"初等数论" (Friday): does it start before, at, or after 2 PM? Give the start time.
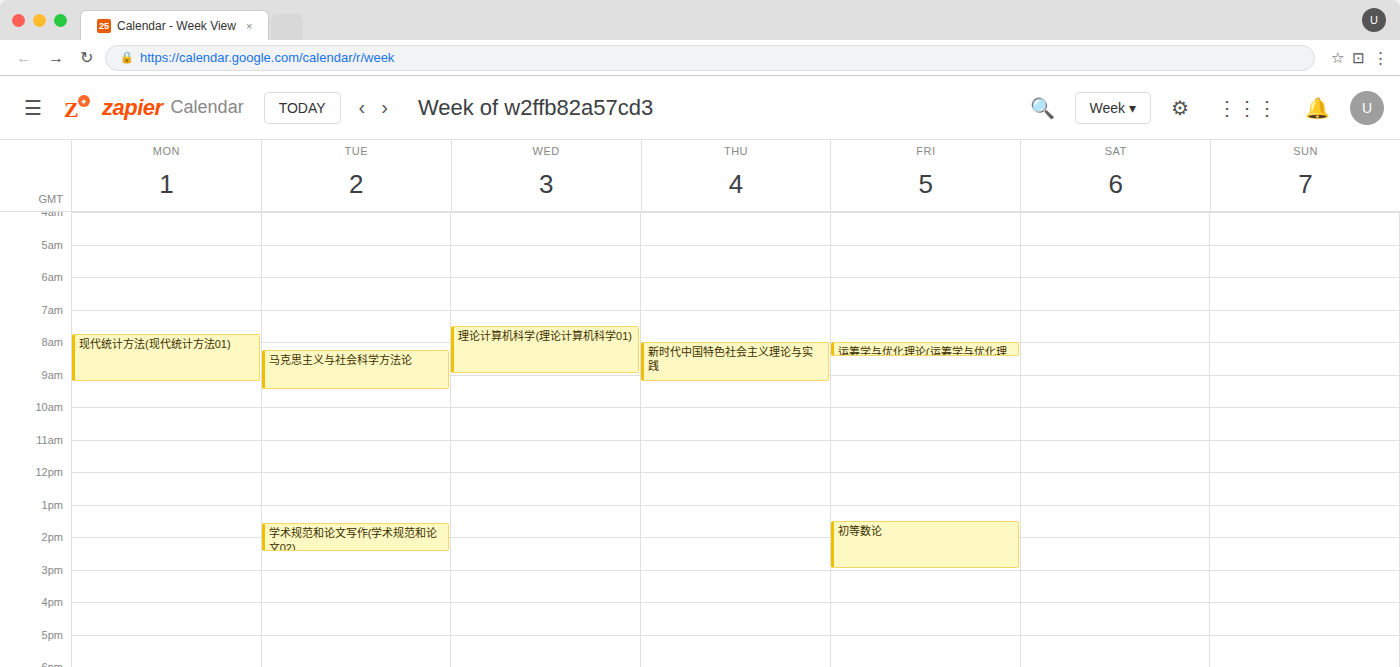
1:30 PM -- before 2 PM, 30 minutes above the 2 PM line.